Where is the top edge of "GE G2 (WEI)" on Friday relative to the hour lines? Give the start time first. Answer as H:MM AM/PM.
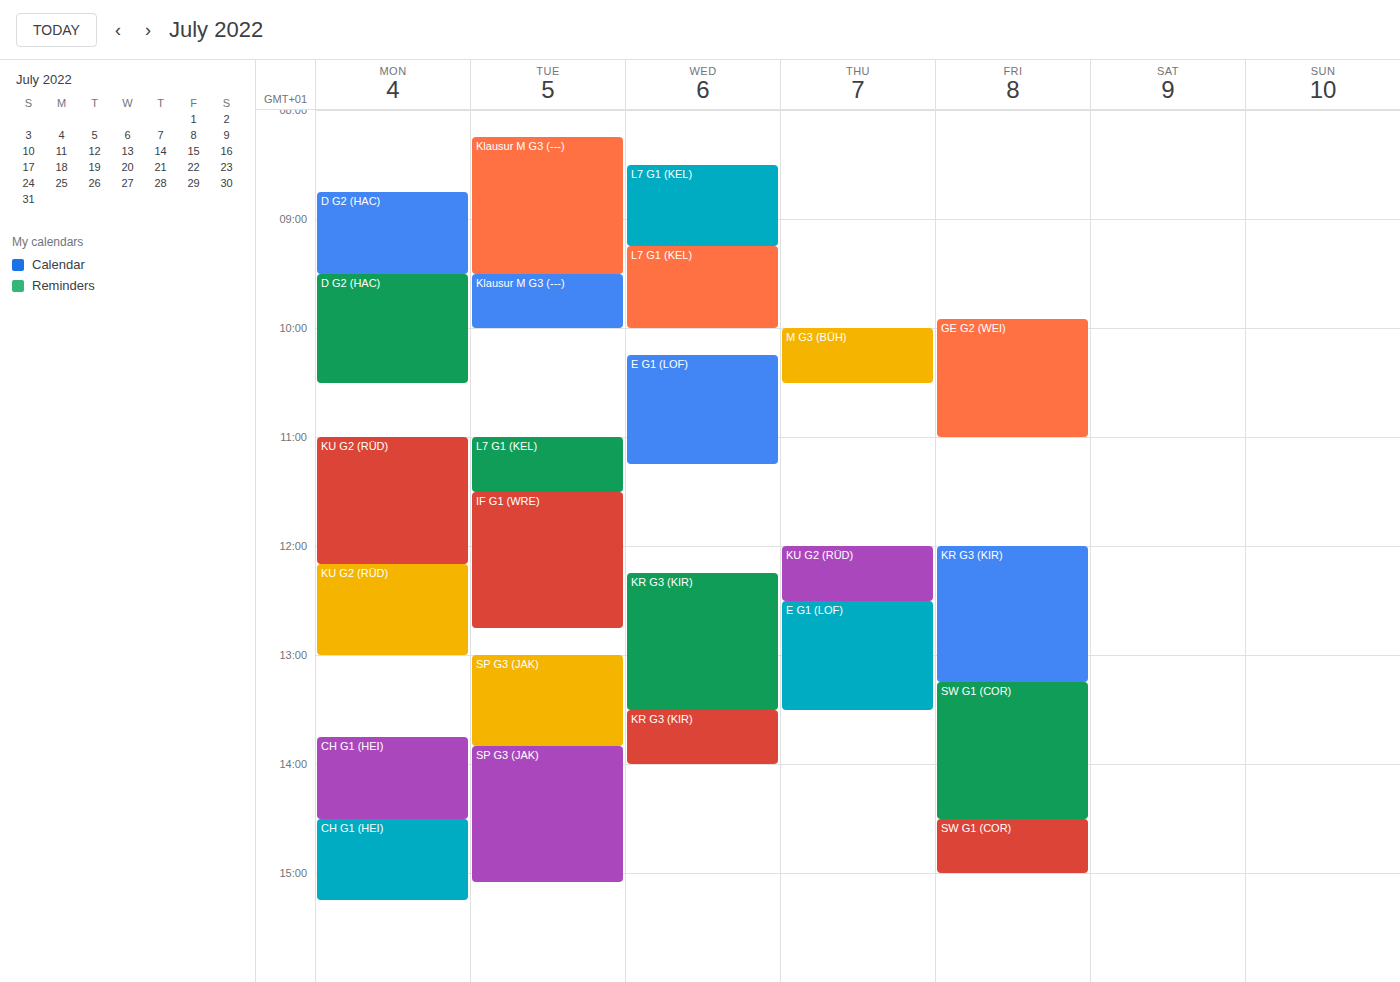
9:55 AM -- neither: 55 minutes below the 9 AM line and 5 minutes above the 10 AM line.